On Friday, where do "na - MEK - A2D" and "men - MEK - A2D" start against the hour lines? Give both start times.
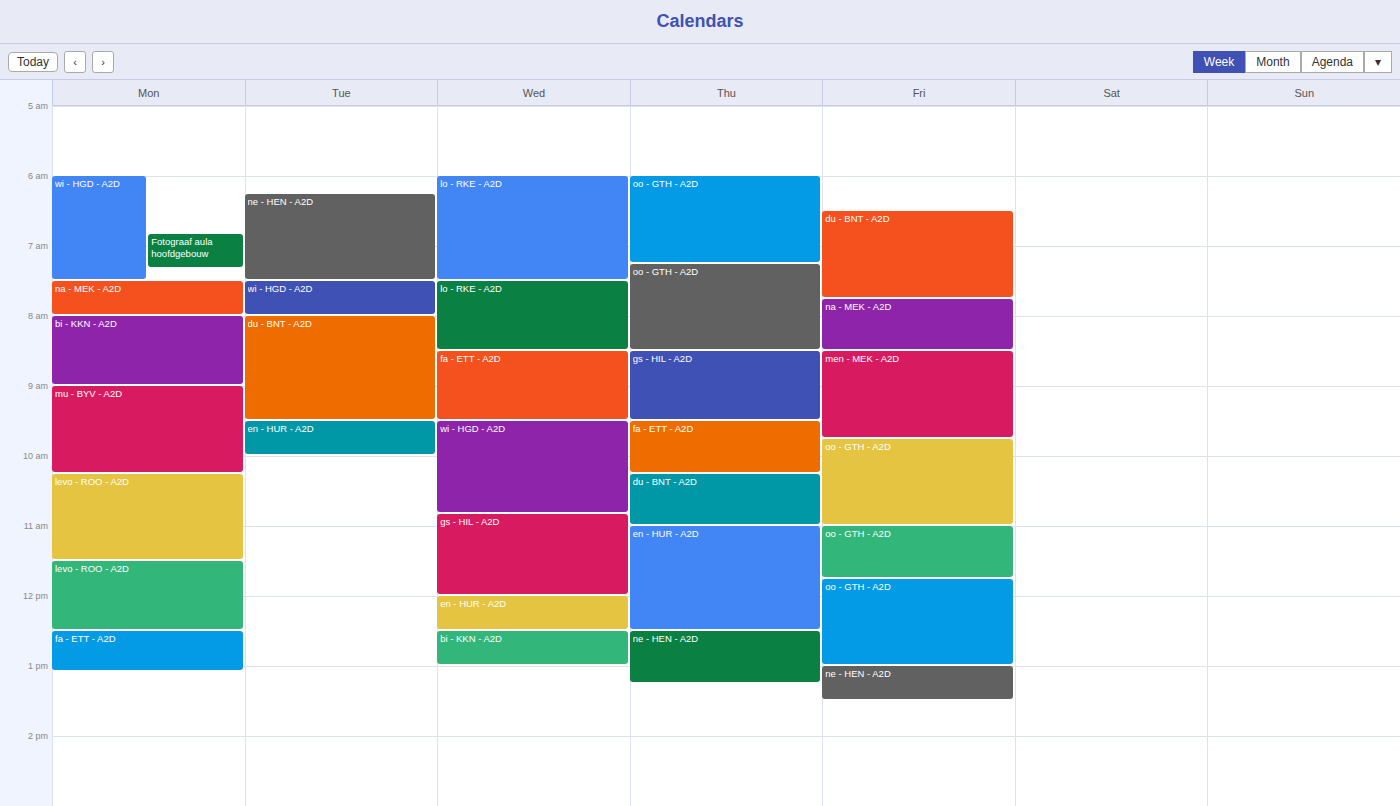
"na - MEK - A2D": 7:45 AM, neither: three quarters of the way from the 7 AM line to the 8 AM line. "men - MEK - A2D": 8:30 AM, halfway between the 8 AM and 9 AM lines.